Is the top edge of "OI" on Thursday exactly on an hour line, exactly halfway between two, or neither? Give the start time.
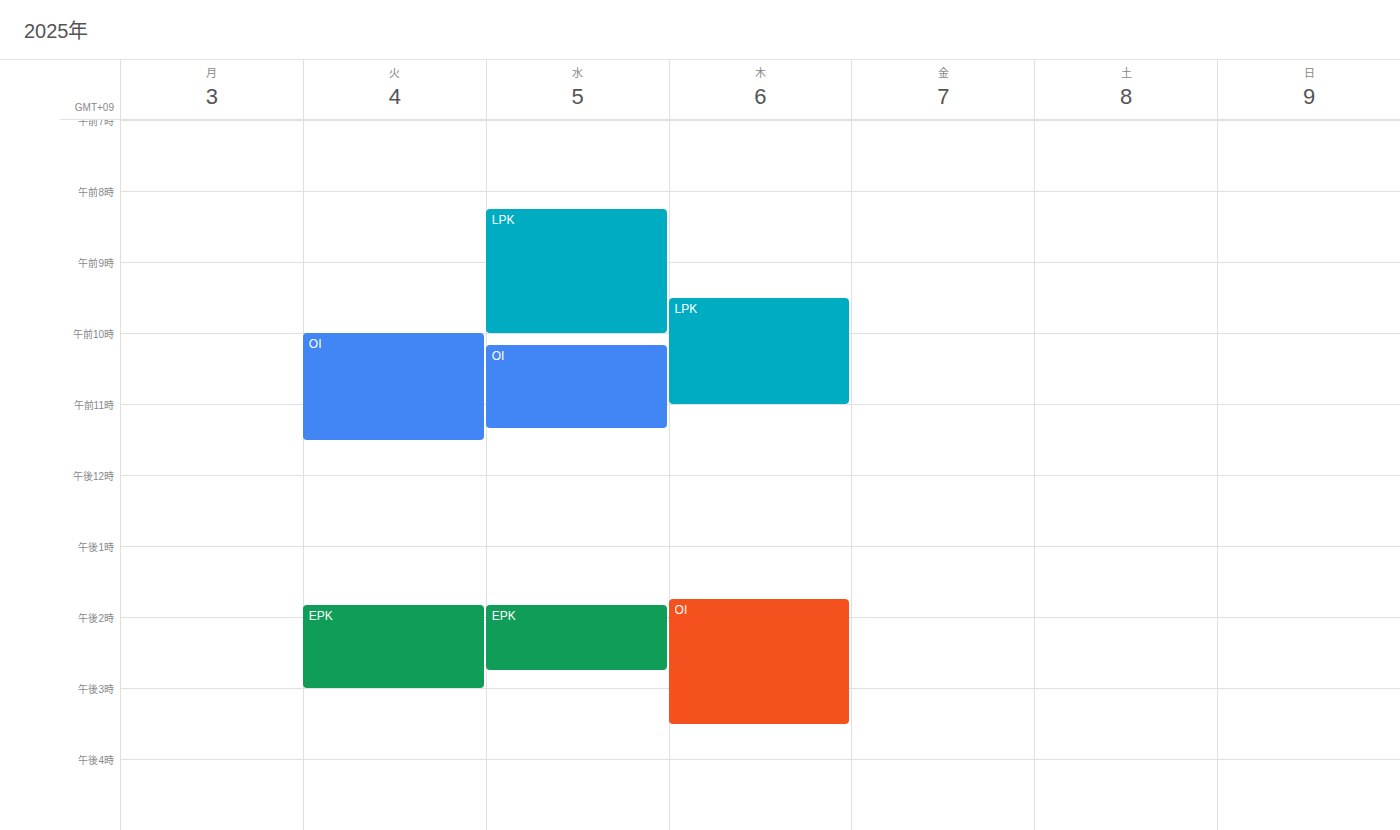
1:45 PM -- neither: three quarters of the way from the 1 PM line to the 2 PM line.